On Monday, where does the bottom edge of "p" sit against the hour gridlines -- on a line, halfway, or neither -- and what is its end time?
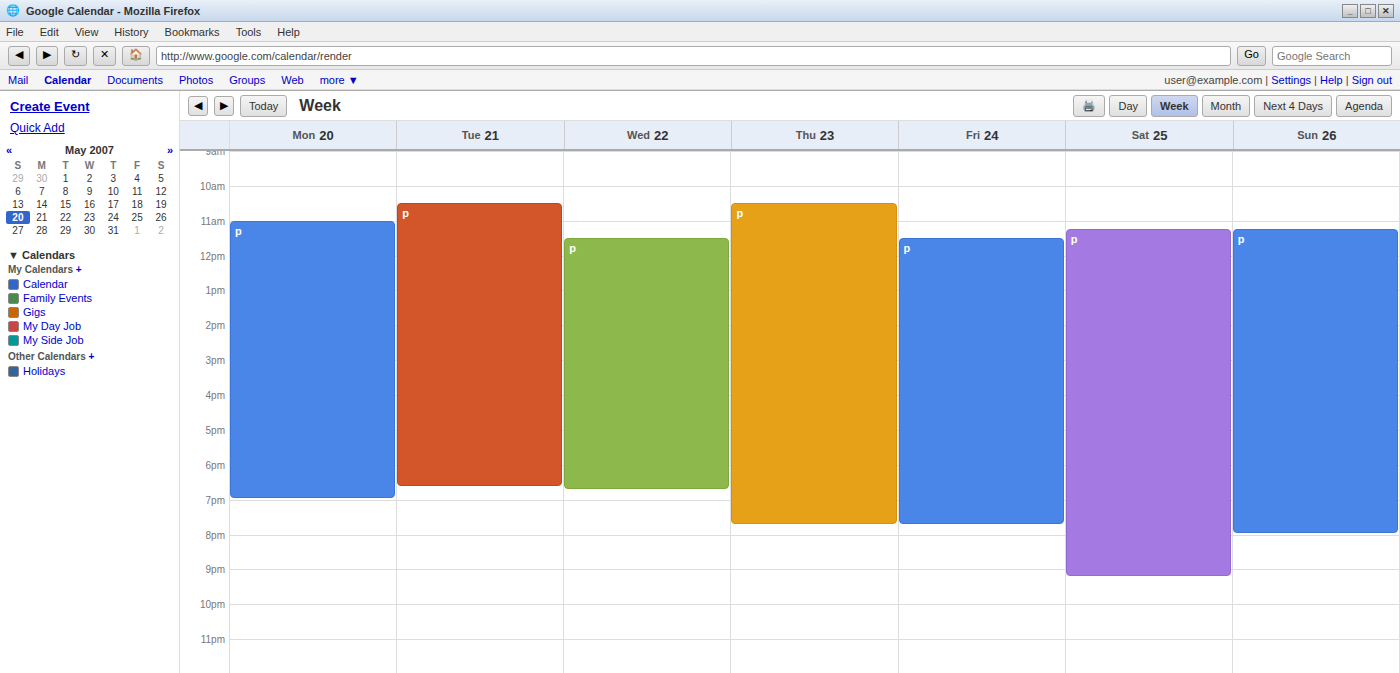
7:00 PM -- exactly on the 7 PM line.